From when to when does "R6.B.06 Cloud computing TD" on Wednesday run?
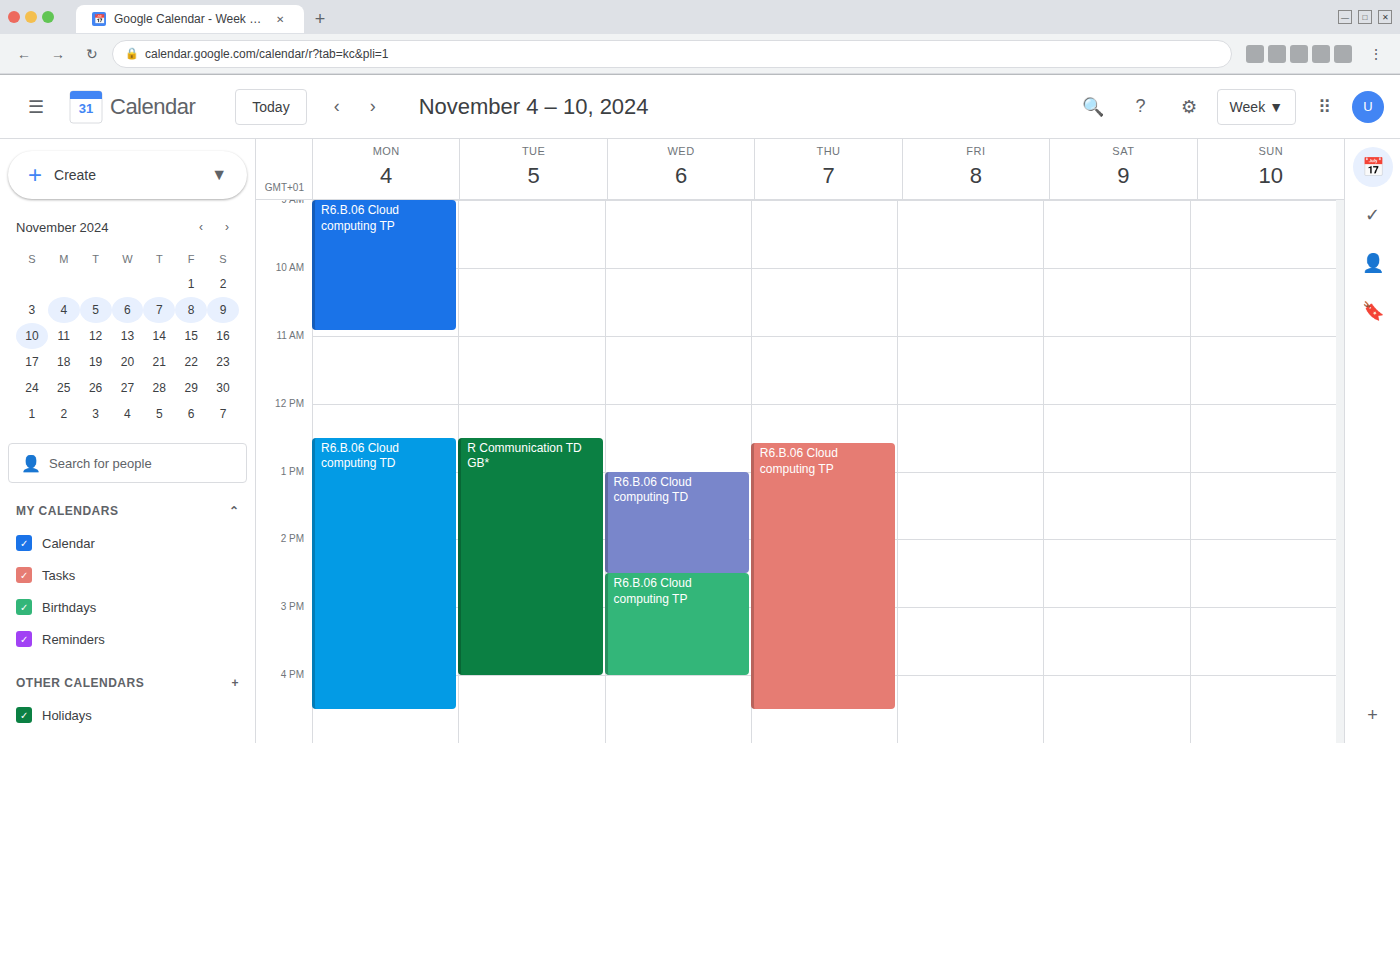
1:00 PM to 2:30 PM